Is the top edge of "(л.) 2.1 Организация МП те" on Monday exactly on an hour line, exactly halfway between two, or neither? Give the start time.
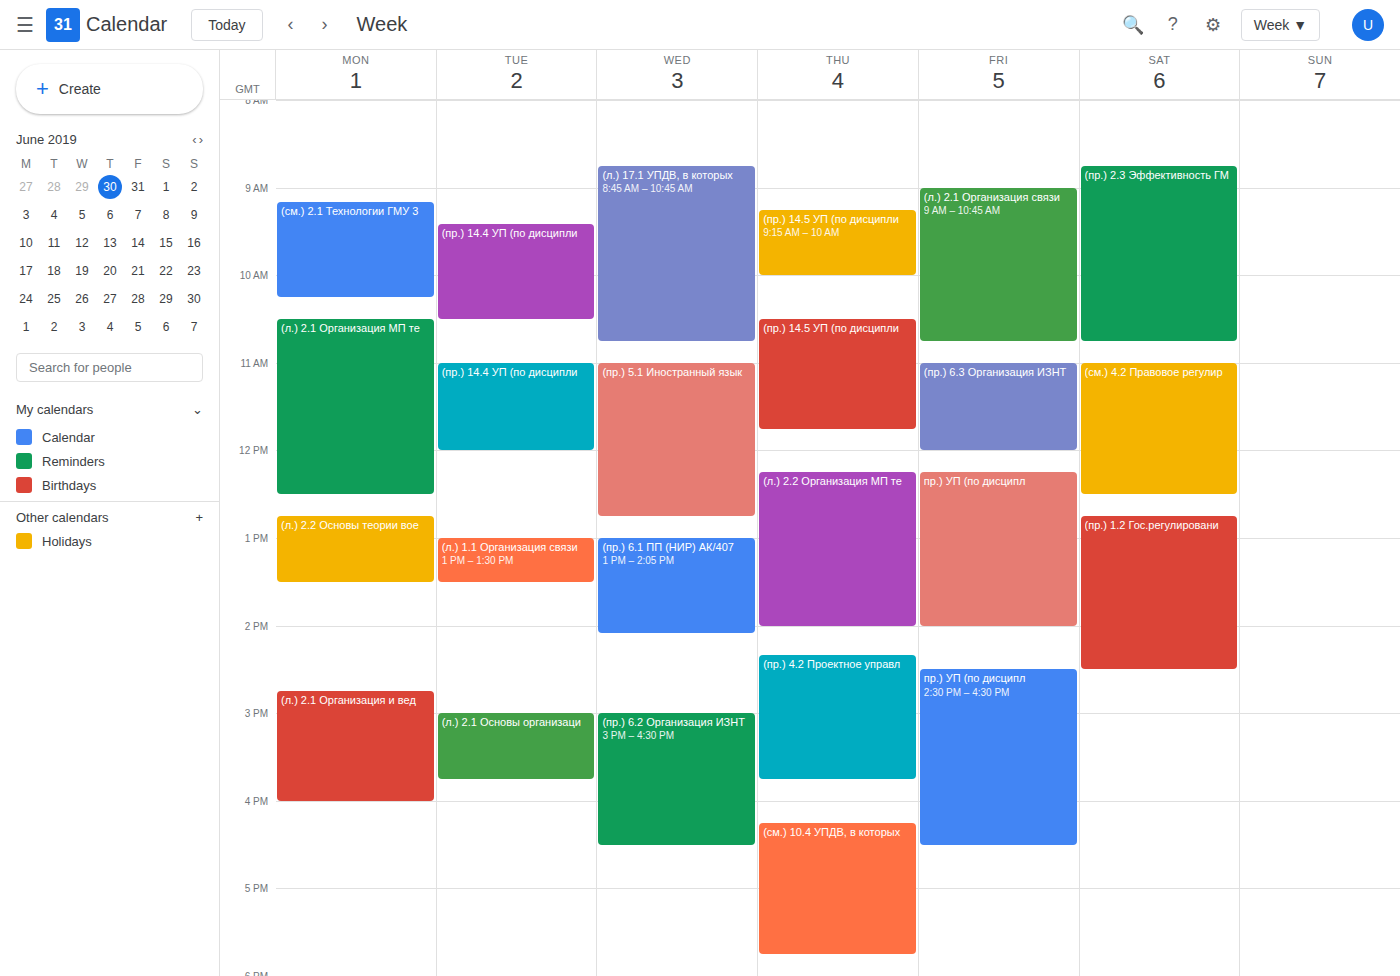
10:30 -- halfway between the 10:00 and 11:00 lines.